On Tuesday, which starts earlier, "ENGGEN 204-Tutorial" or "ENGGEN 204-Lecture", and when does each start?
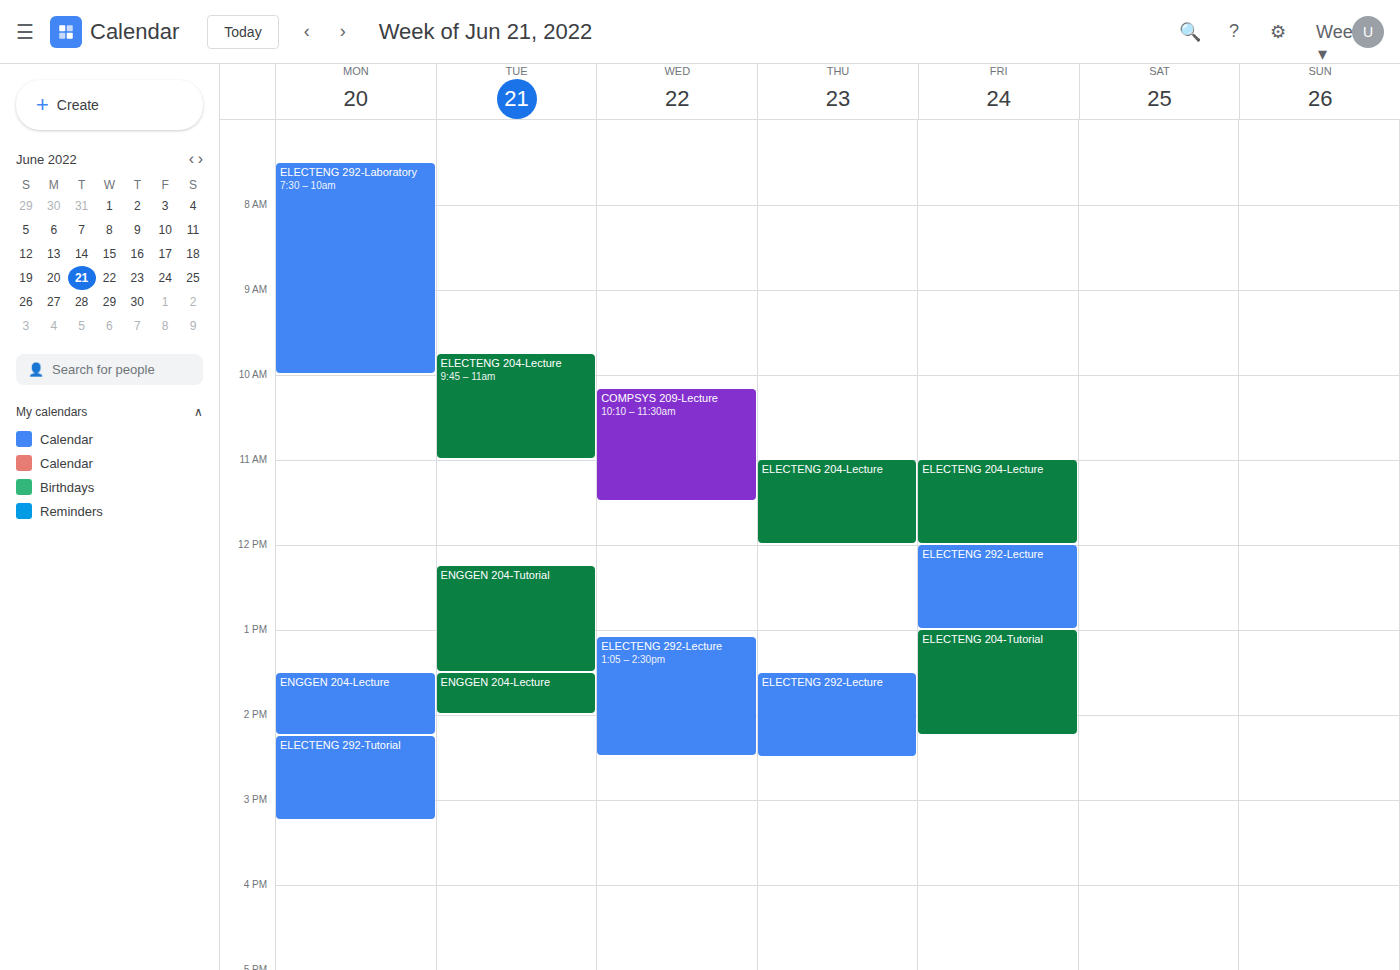
"ENGGEN 204-Tutorial" 12:15 PM; "ENGGEN 204-Lecture" 1:30 PM.